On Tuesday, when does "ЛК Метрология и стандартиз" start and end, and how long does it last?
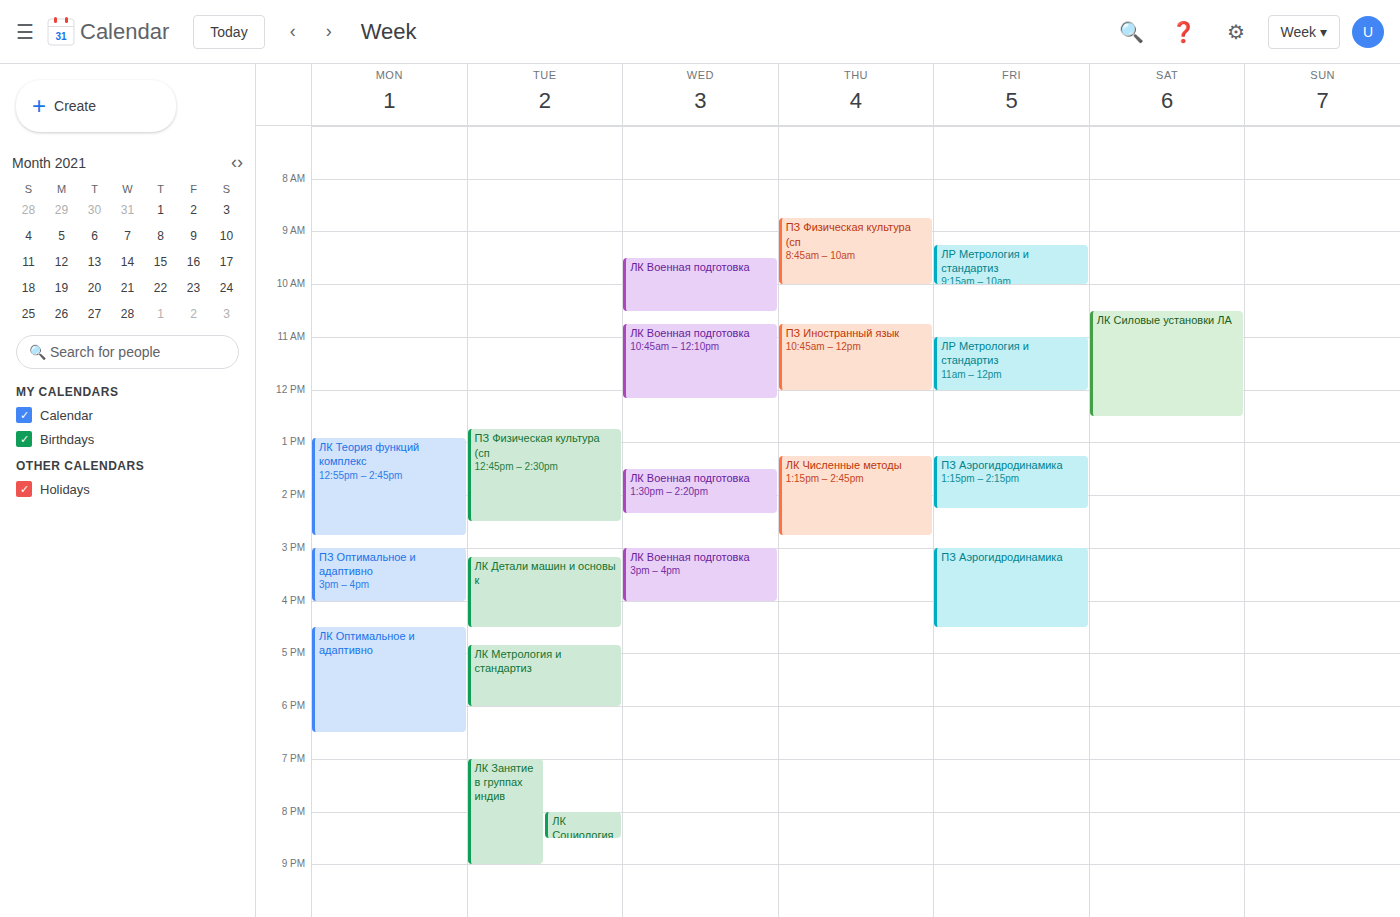
4:50 PM to 6:00 PM, 1 hour 10 minutes